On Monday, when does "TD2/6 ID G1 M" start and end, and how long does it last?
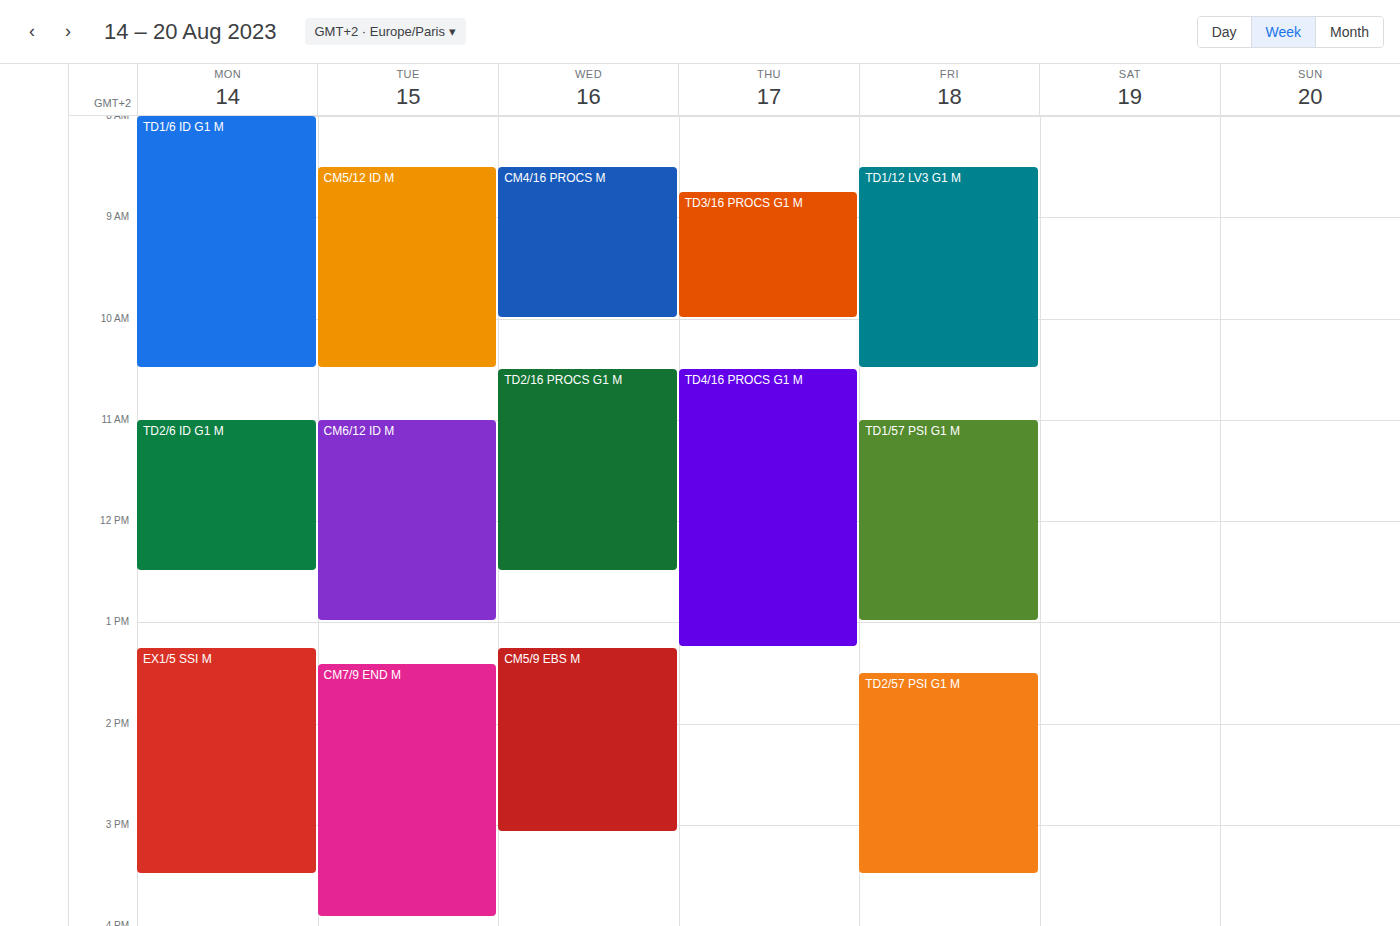
11:00 AM to 12:30 PM, 1 hour 30 minutes